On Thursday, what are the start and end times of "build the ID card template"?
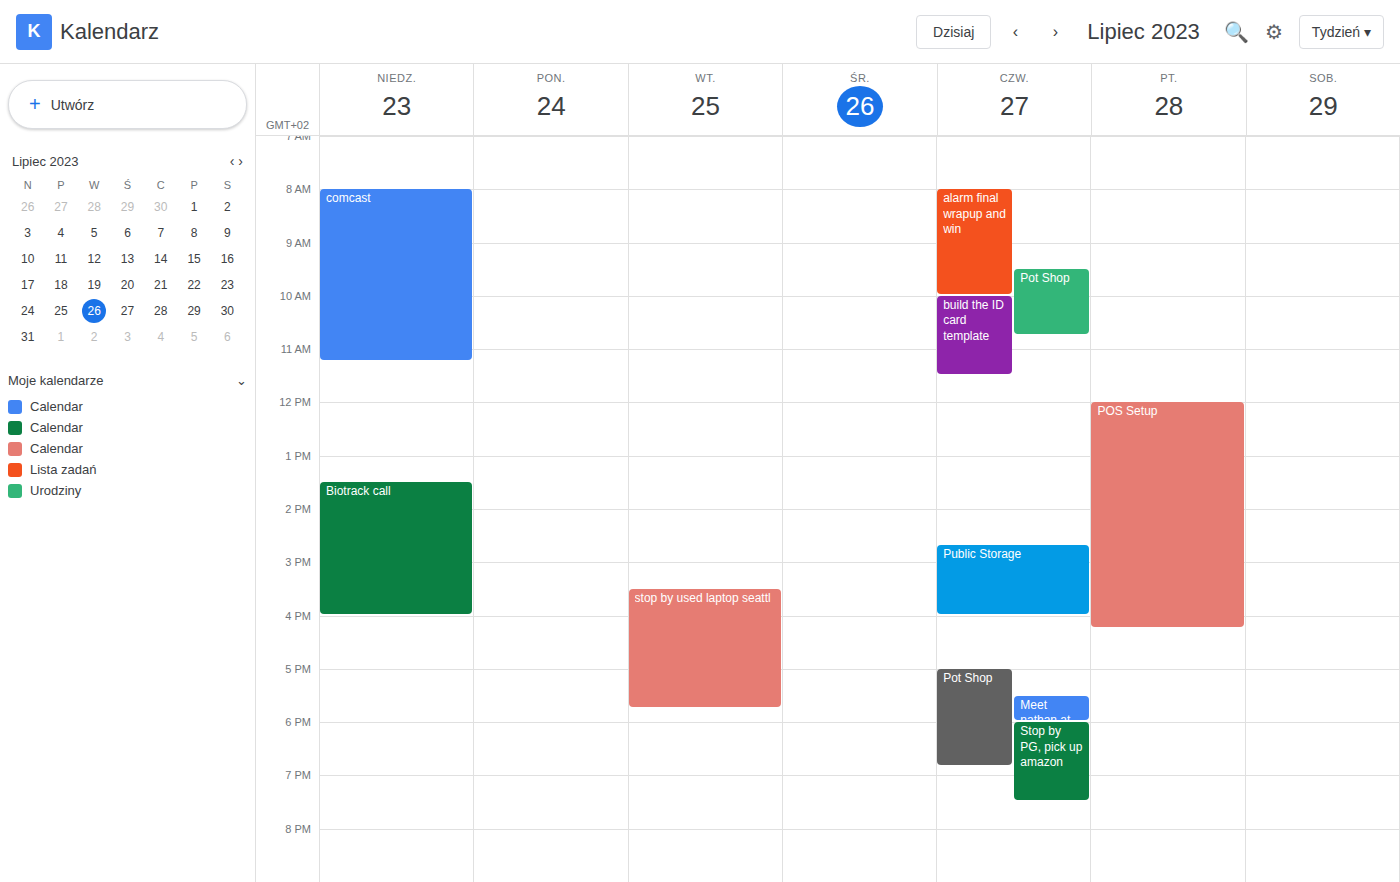
10:00 AM to 11:30 AM